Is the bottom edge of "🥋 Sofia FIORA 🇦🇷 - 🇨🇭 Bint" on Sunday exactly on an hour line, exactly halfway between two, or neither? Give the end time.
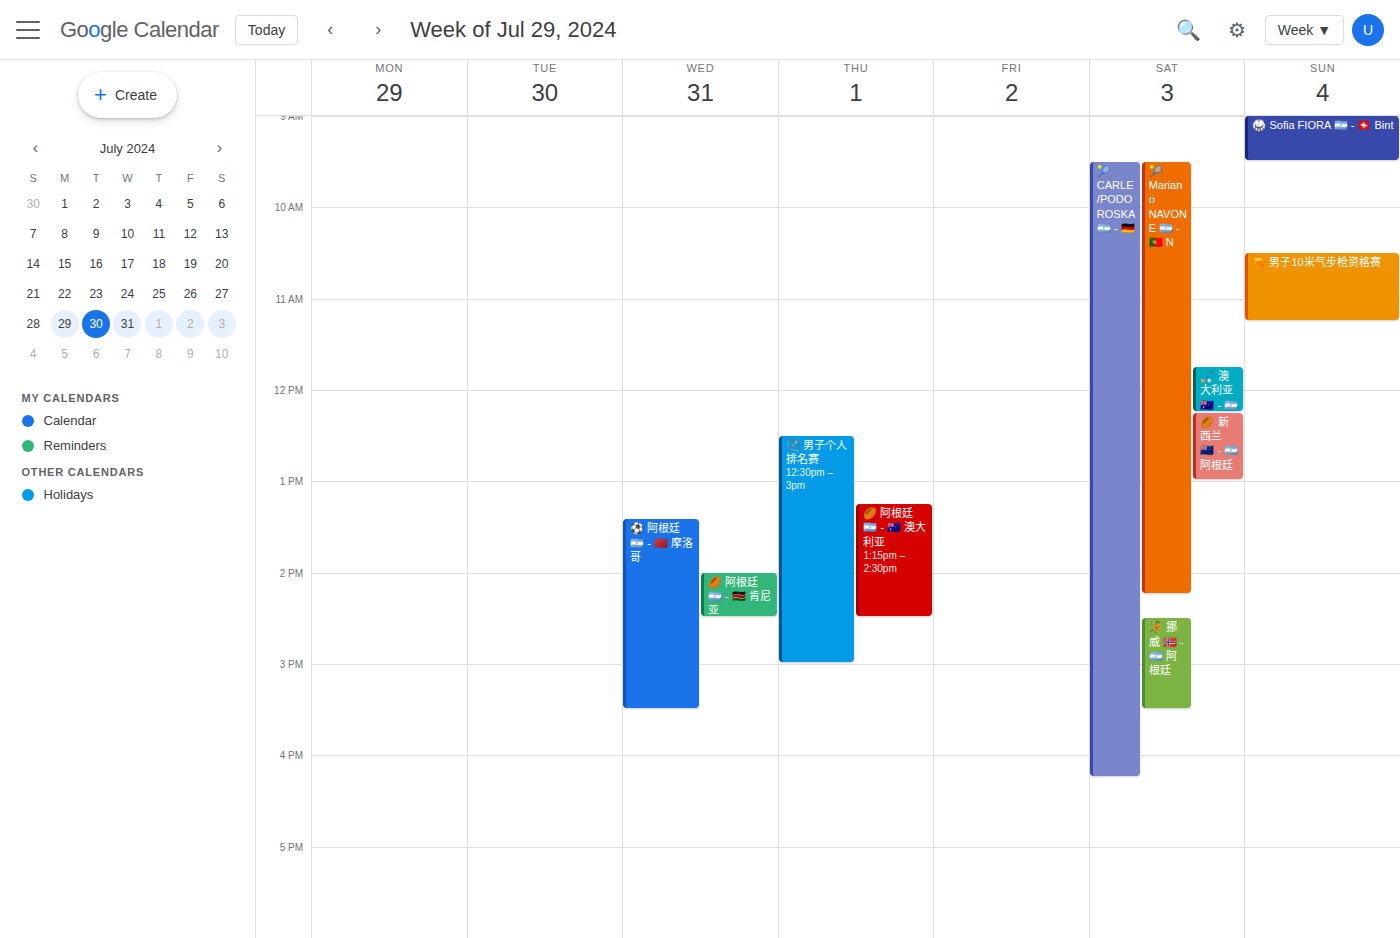
9:30 AM -- halfway between the 9 AM and 10 AM lines.